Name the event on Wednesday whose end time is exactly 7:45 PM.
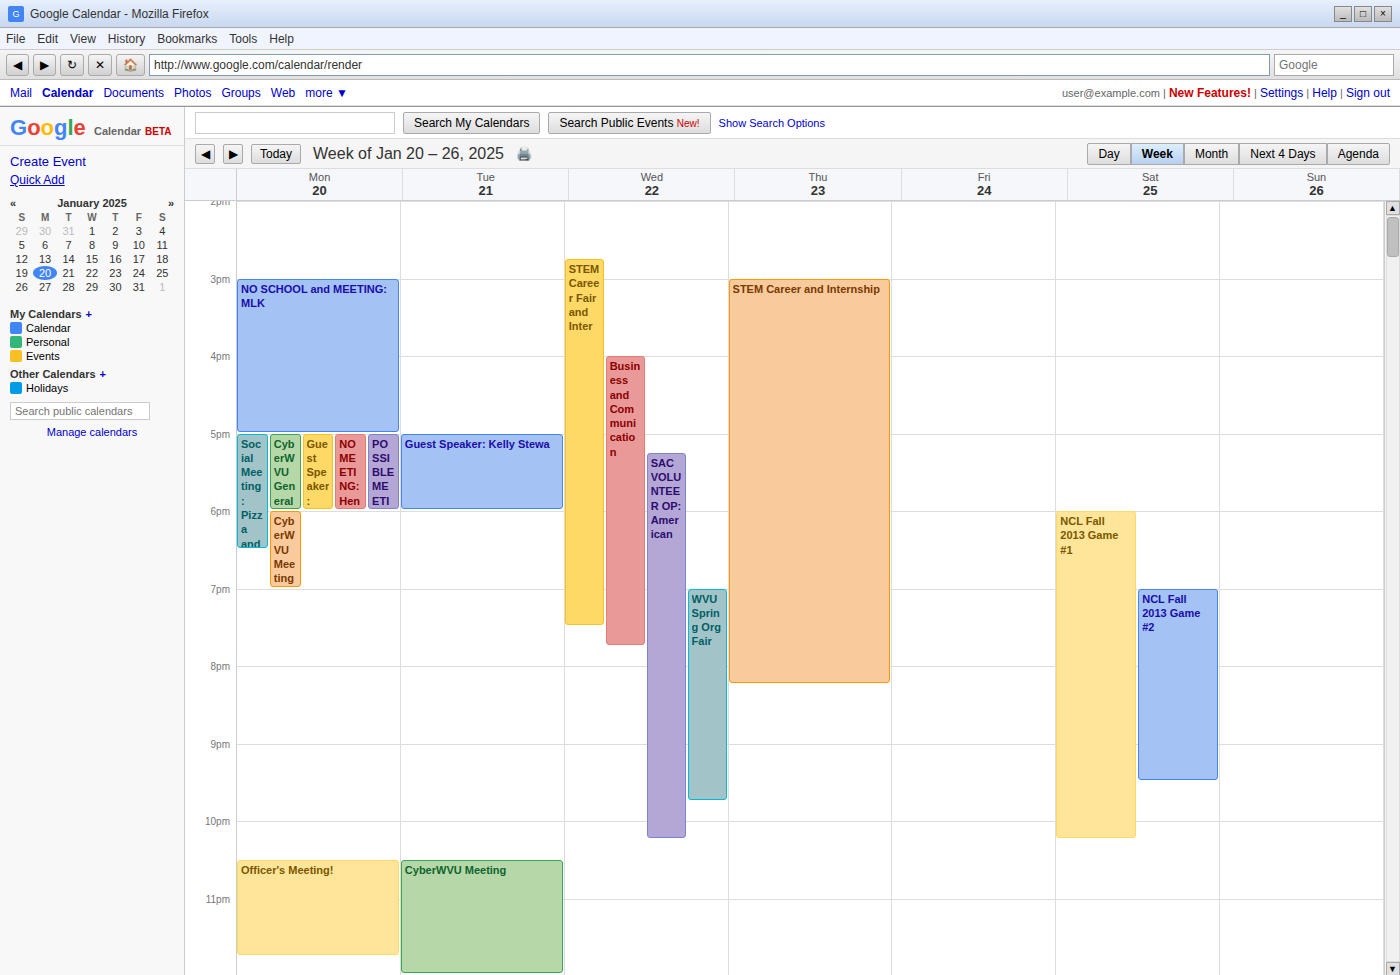
"Business and Communication"